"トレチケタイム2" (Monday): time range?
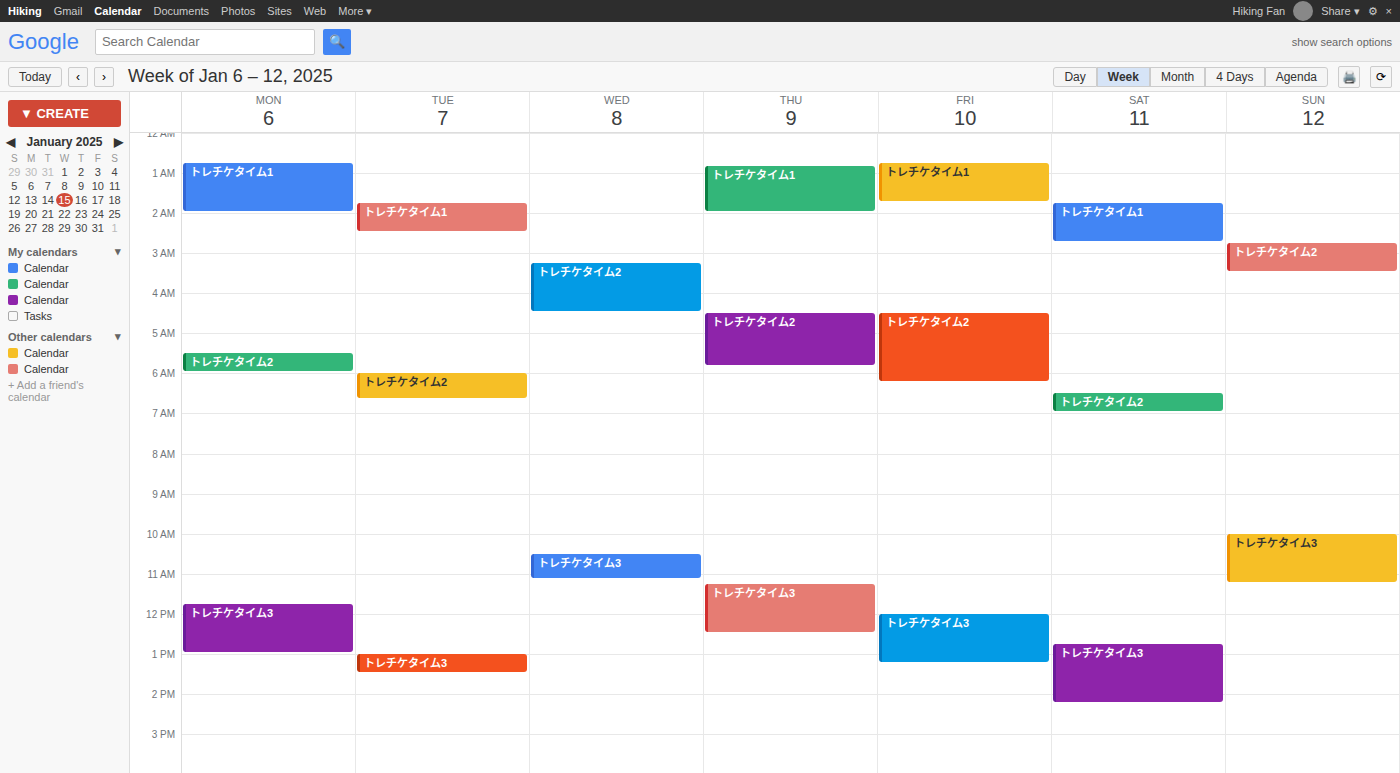
5:30 AM to 6:00 AM